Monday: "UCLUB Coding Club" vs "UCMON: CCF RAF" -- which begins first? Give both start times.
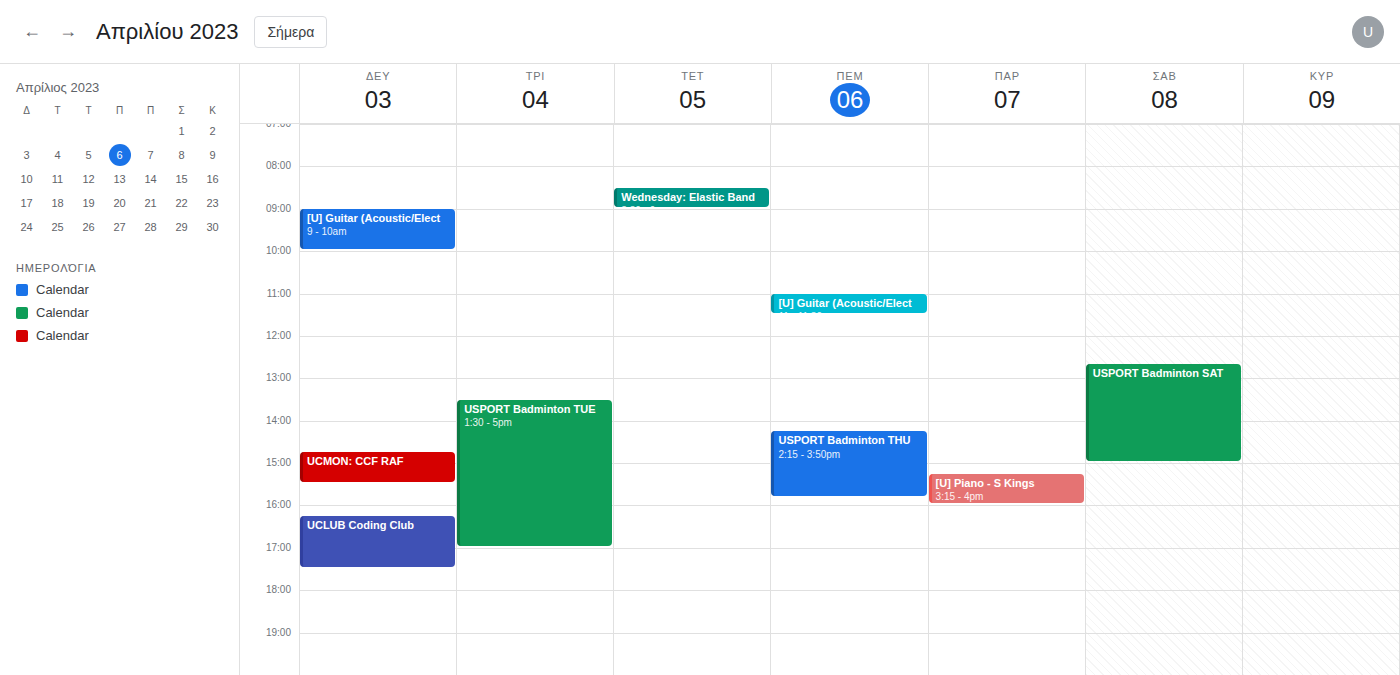
"UCMON: CCF RAF" 2:45 PM; "UCLUB Coding Club" 4:15 PM.